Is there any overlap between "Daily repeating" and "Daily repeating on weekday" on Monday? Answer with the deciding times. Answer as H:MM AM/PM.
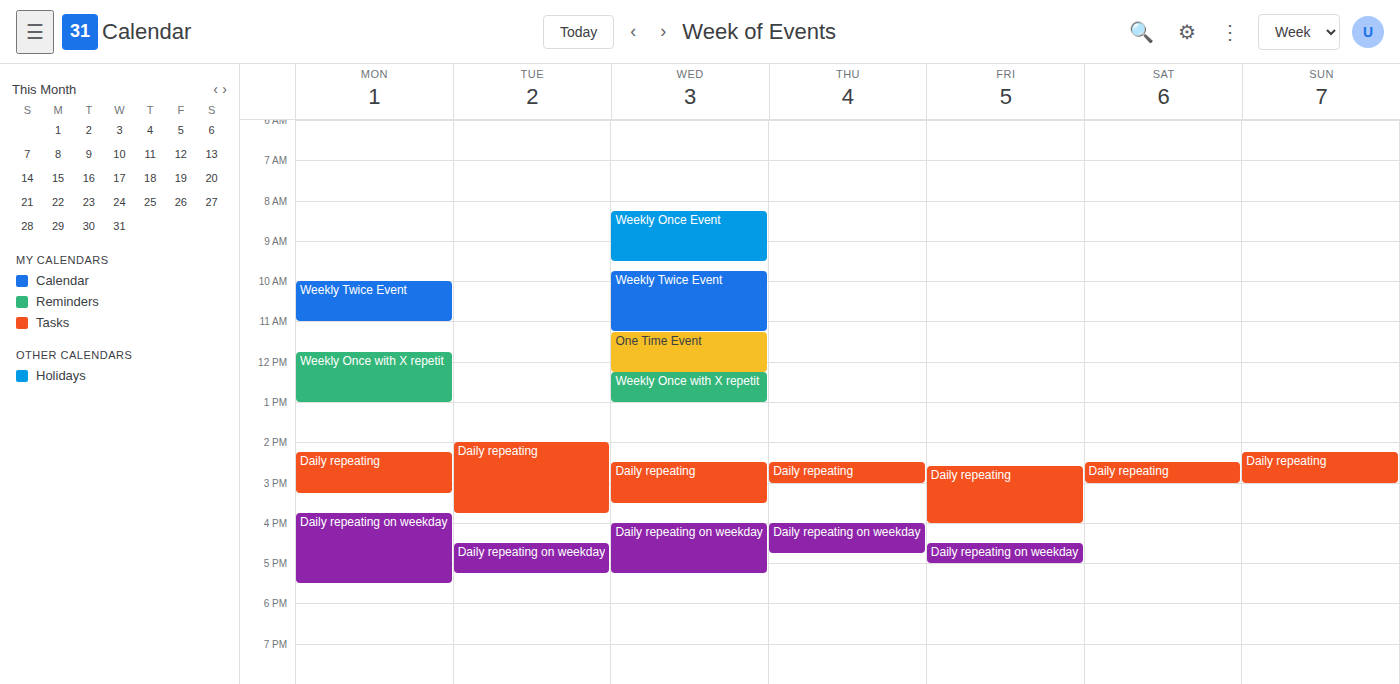
"Daily repeating" ends at 3:15 PM and "Daily repeating on weekday" starts at 3:45 PM -- no overlap.